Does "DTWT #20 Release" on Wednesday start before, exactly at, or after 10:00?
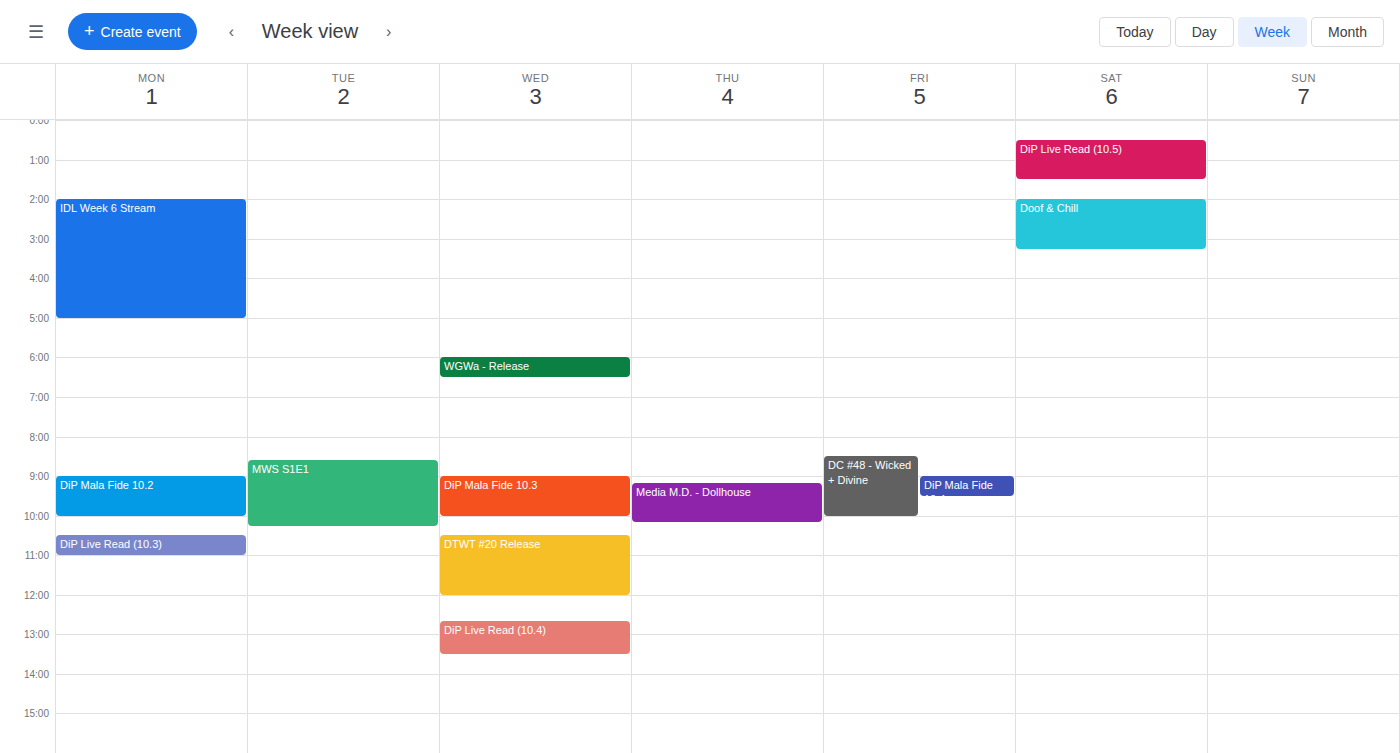
10:30 -- after 10:00, 30 minutes below the 10:00 line.